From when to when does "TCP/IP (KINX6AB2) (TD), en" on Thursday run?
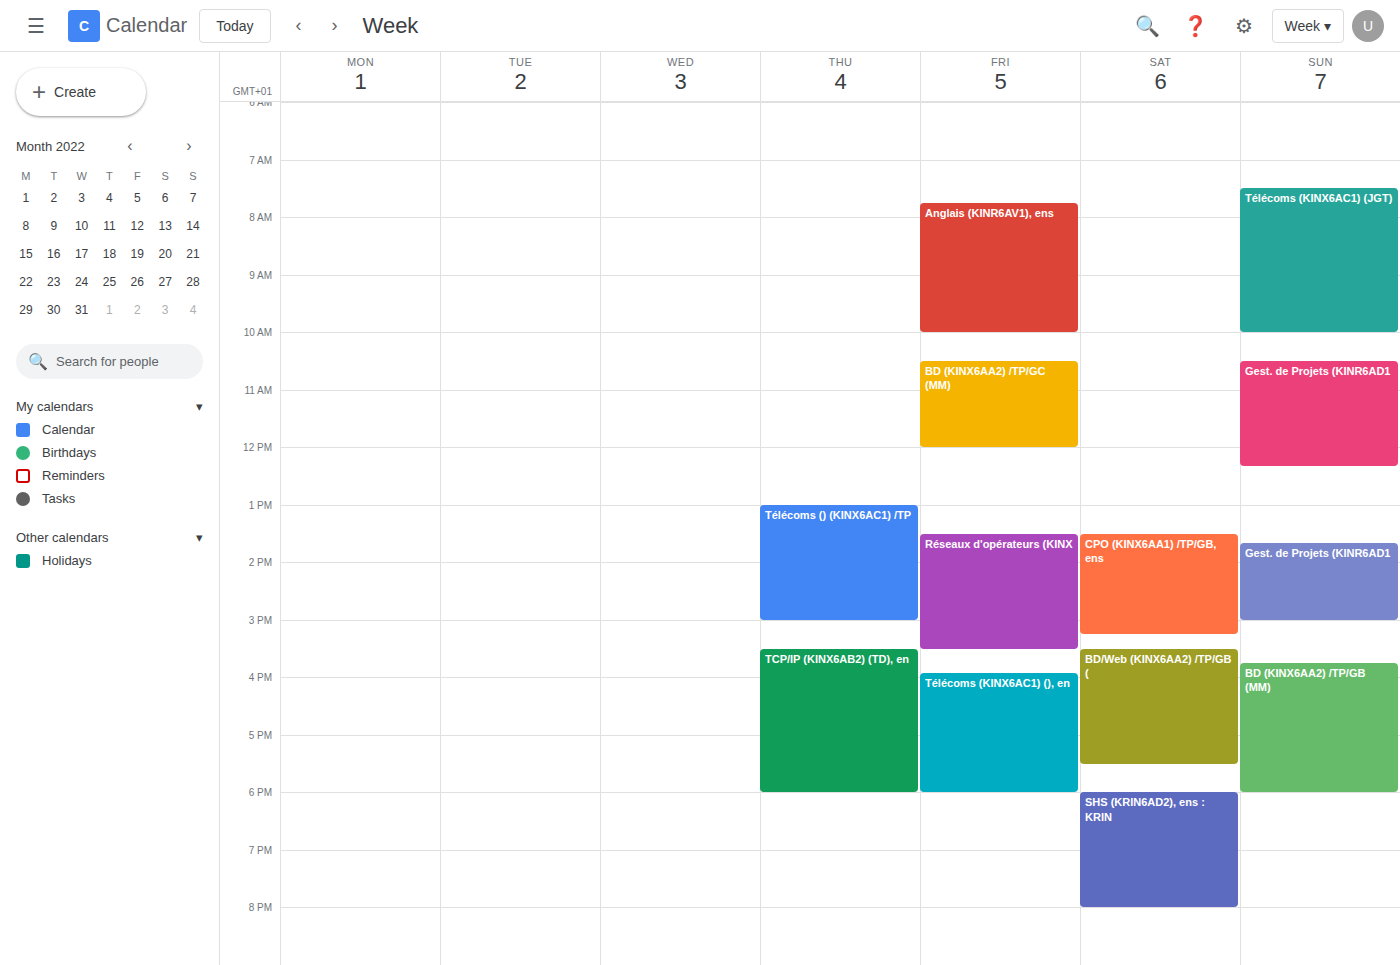
3:30 PM to 6:00 PM